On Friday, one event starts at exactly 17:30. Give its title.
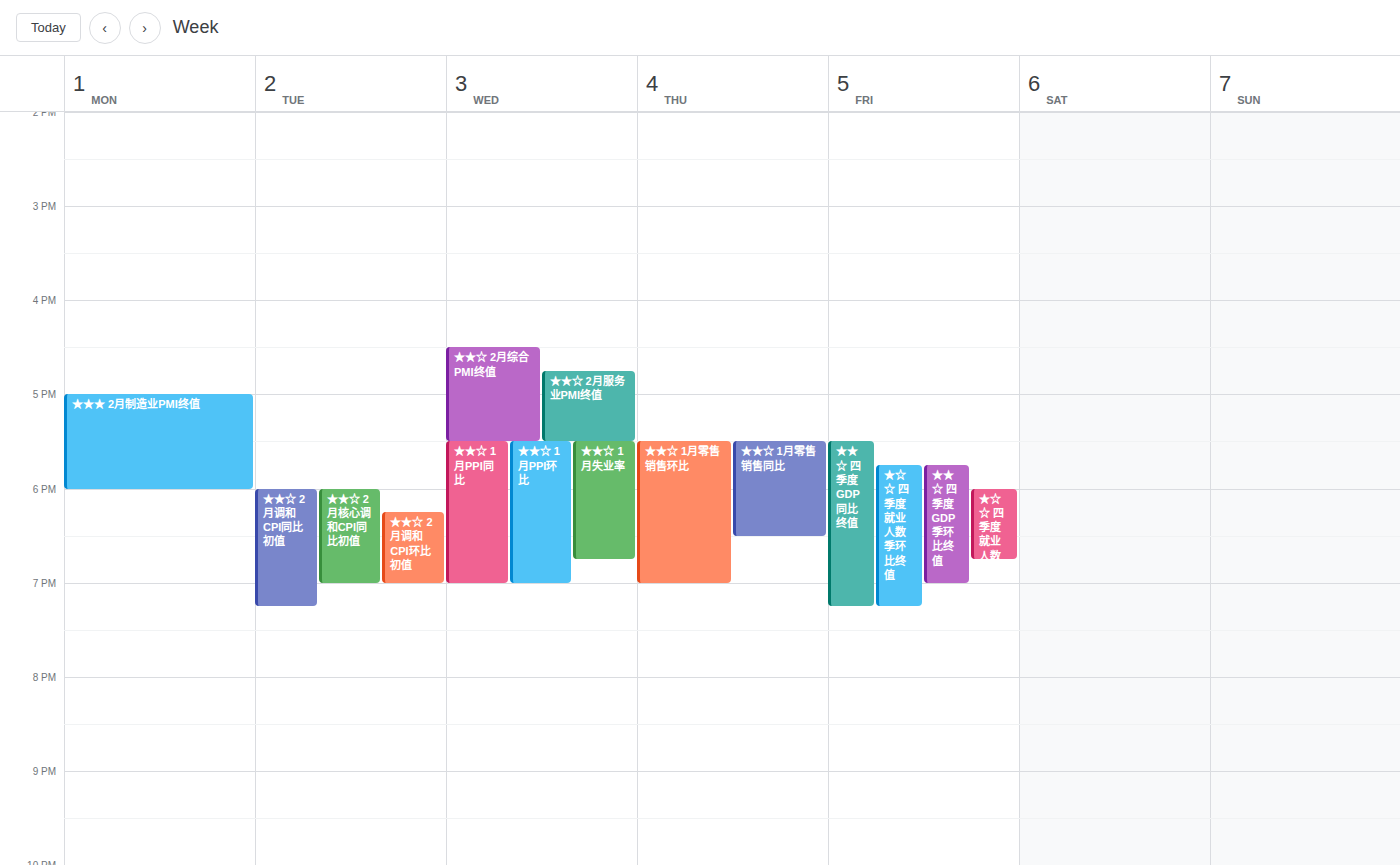
"★★☆ 四季度GDP同比终值"